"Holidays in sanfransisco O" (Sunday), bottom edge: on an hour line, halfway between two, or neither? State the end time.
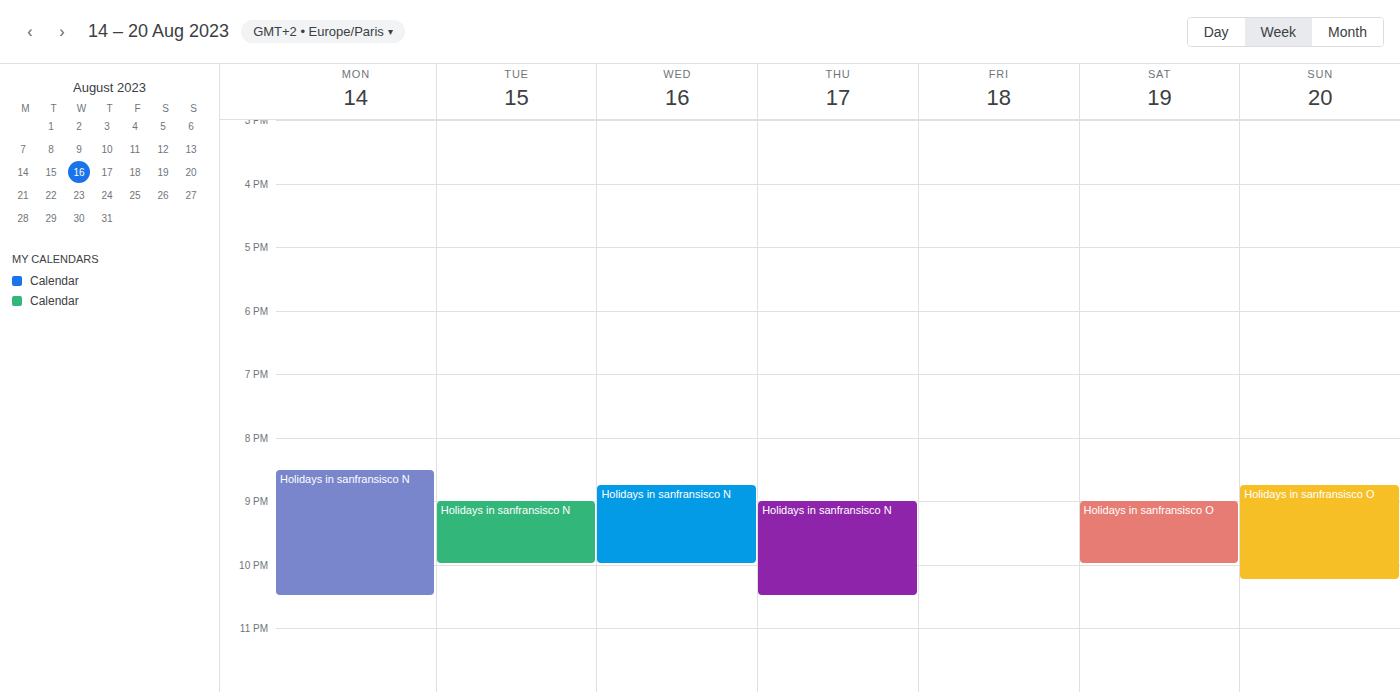
10:15 PM -- neither: a quarter of the way from the 10 PM line to the 11 PM line.